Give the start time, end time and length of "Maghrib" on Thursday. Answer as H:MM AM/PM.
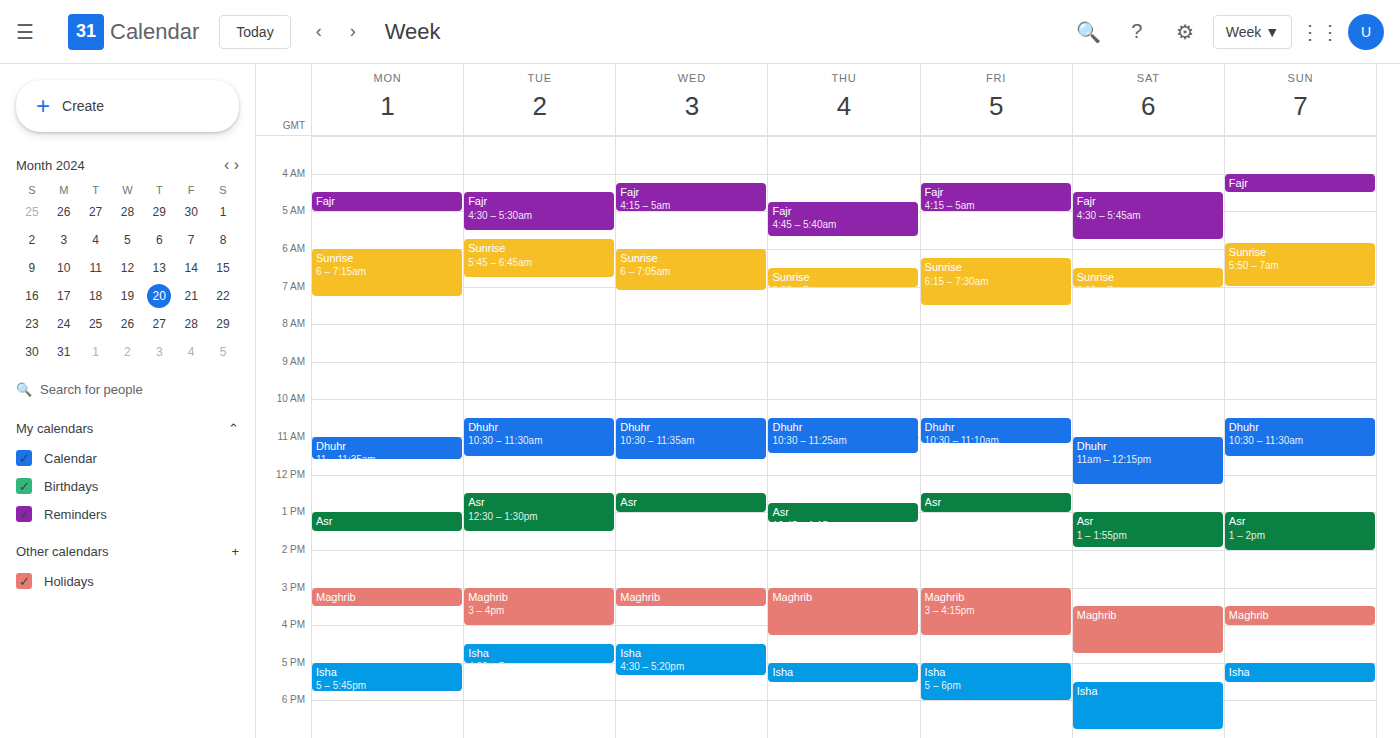
3:00 PM to 4:15 PM, 1 hour 15 minutes